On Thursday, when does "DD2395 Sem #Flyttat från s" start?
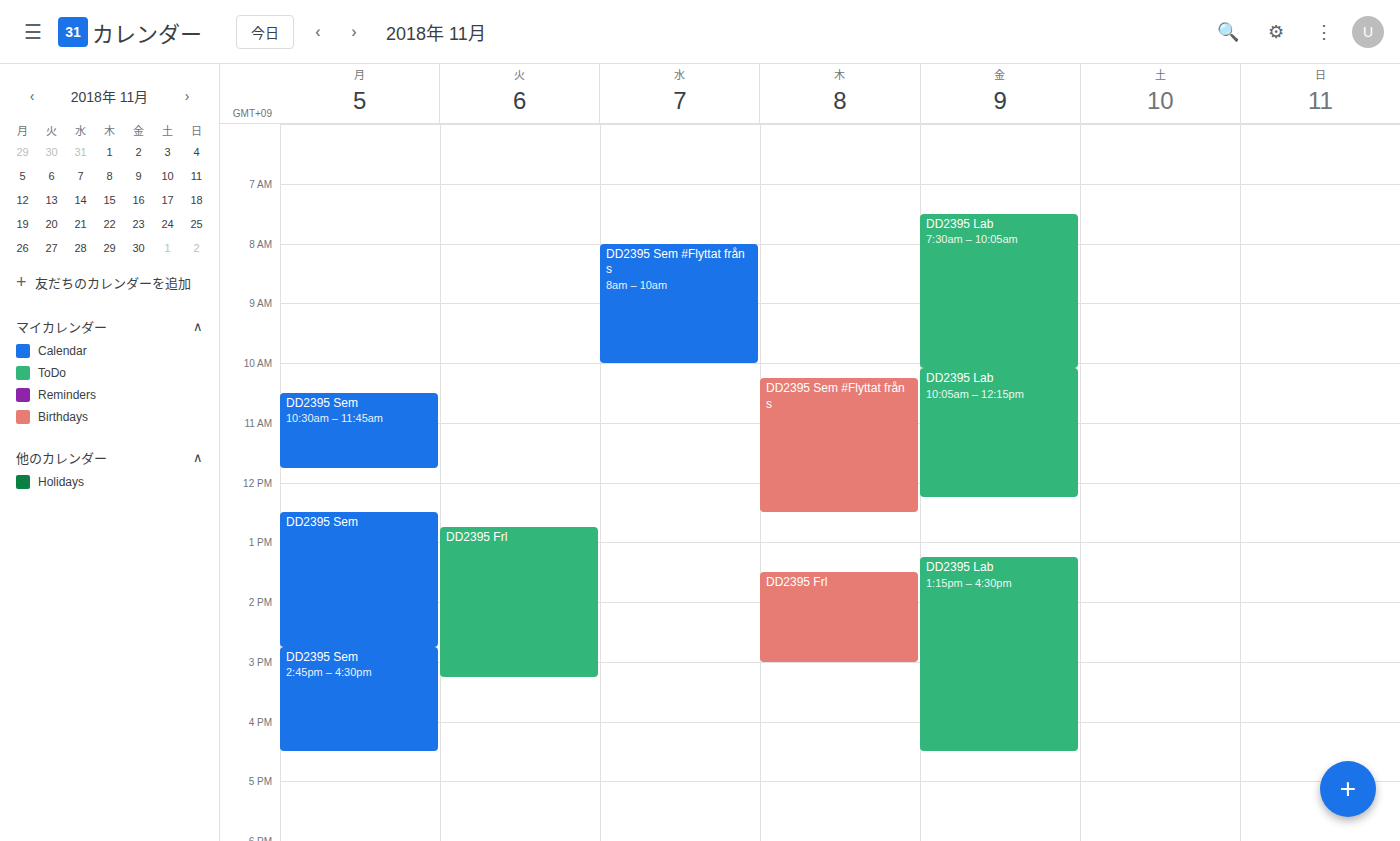
10:15